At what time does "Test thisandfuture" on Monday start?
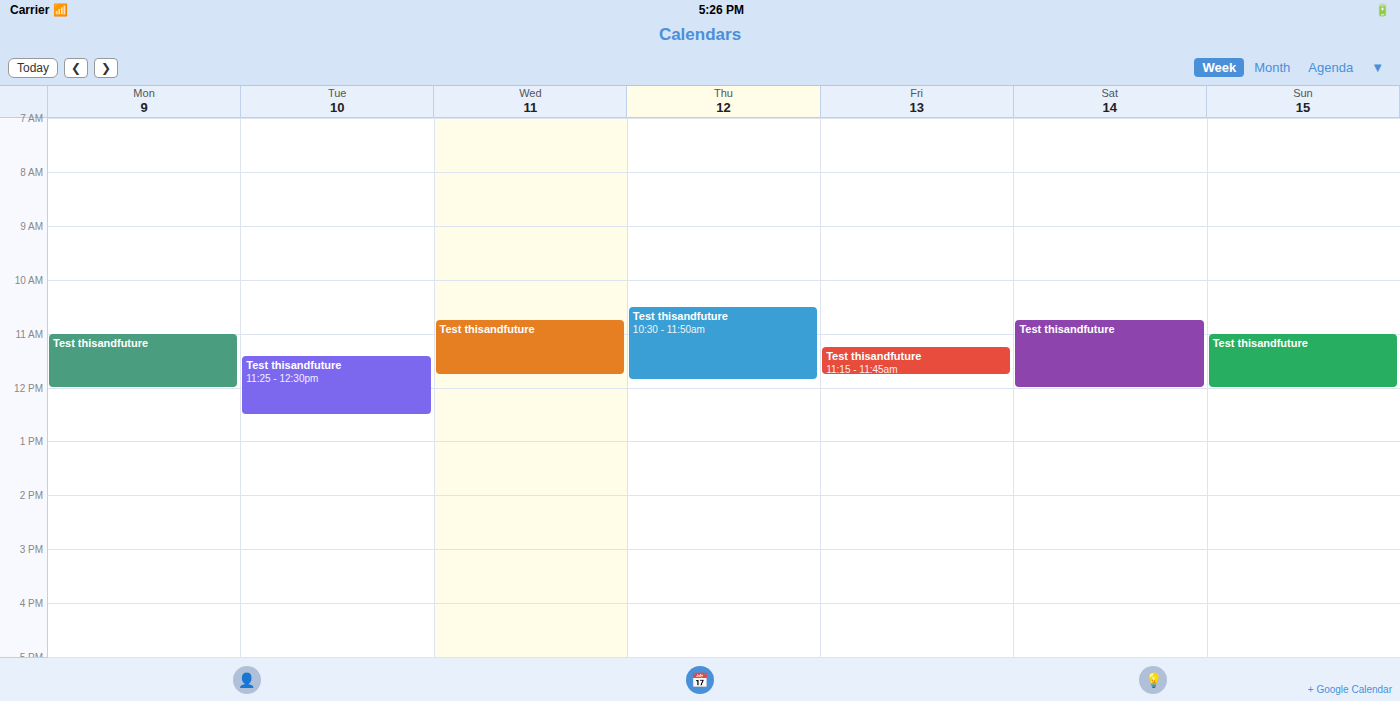
11:00